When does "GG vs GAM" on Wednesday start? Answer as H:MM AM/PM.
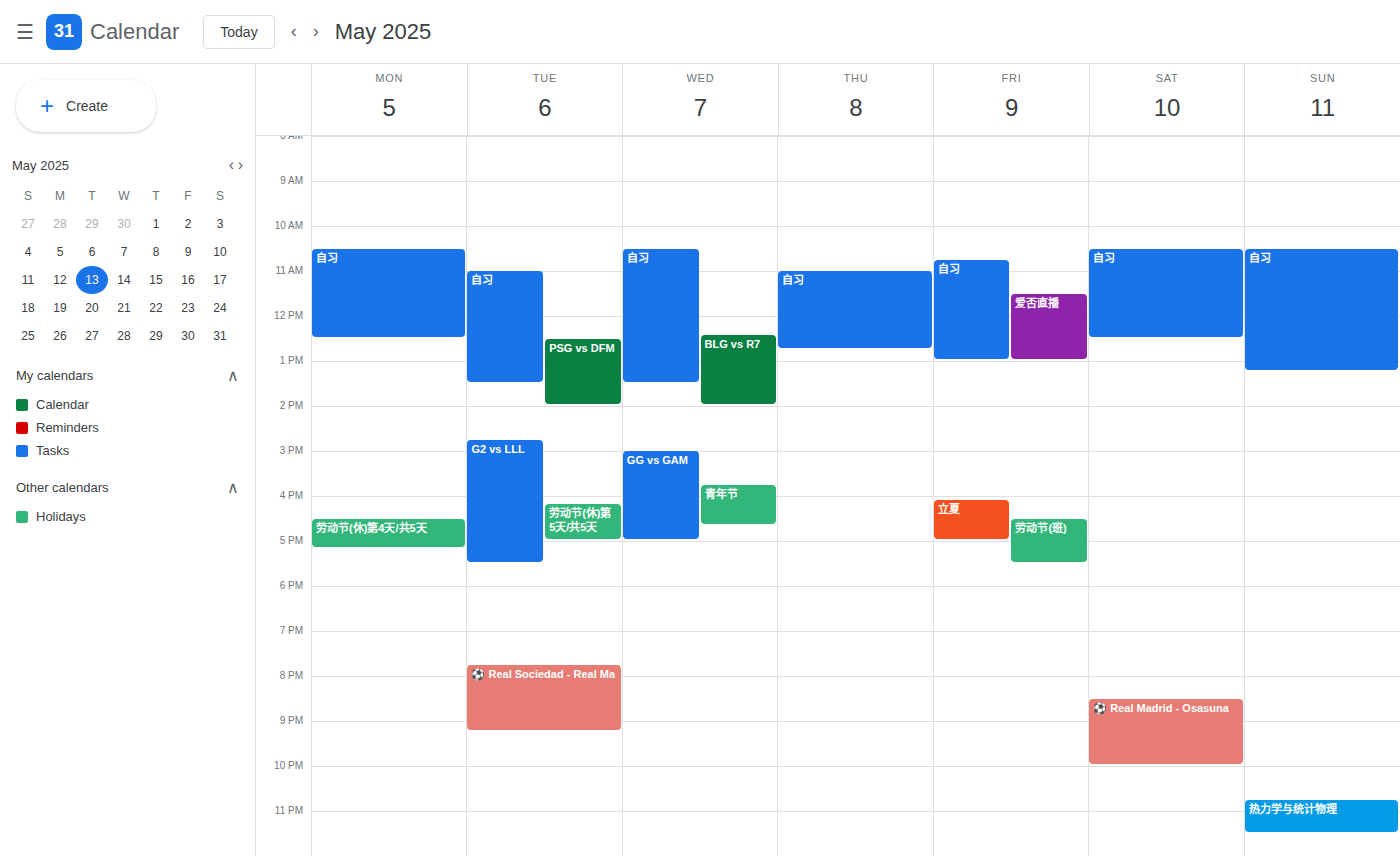
3:00 PM